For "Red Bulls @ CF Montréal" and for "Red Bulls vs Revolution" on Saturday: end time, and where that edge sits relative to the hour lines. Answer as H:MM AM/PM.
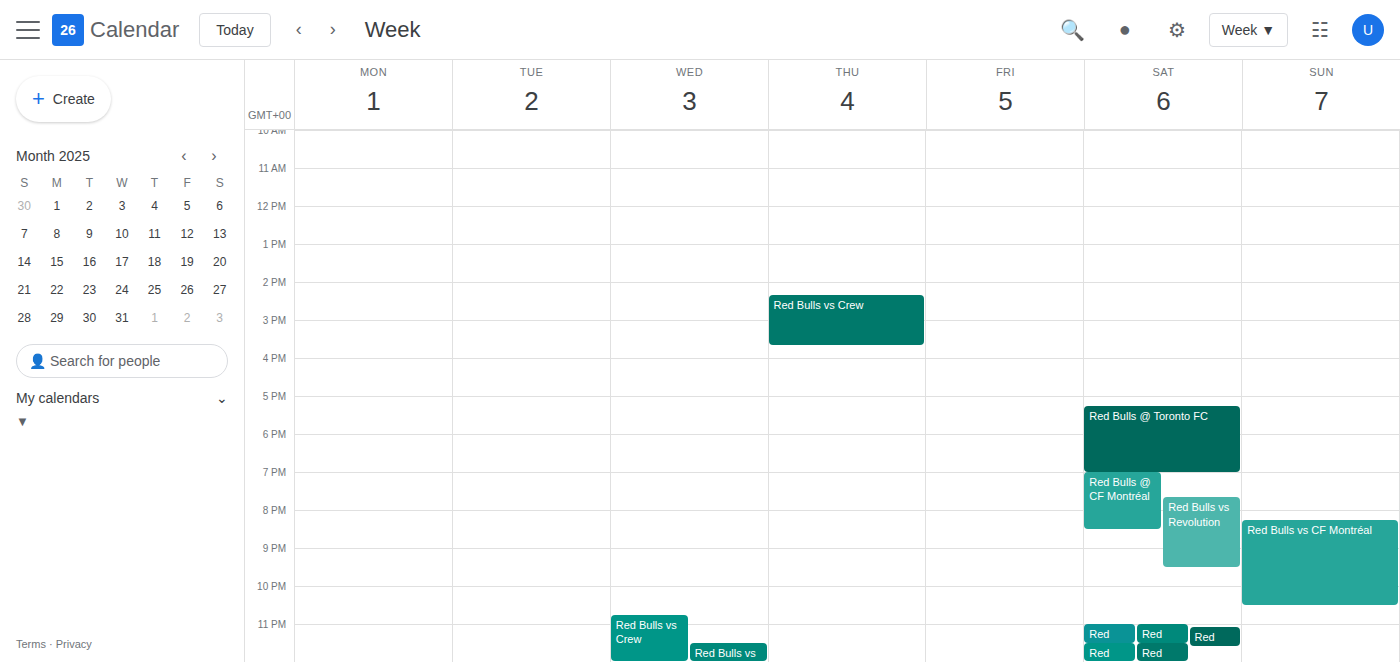
"Red Bulls @ CF Montréal": 8:30 PM, halfway between the 8 PM and 9 PM lines. "Red Bulls vs Revolution": 9:30 PM, halfway between the 9 PM and 10 PM lines.